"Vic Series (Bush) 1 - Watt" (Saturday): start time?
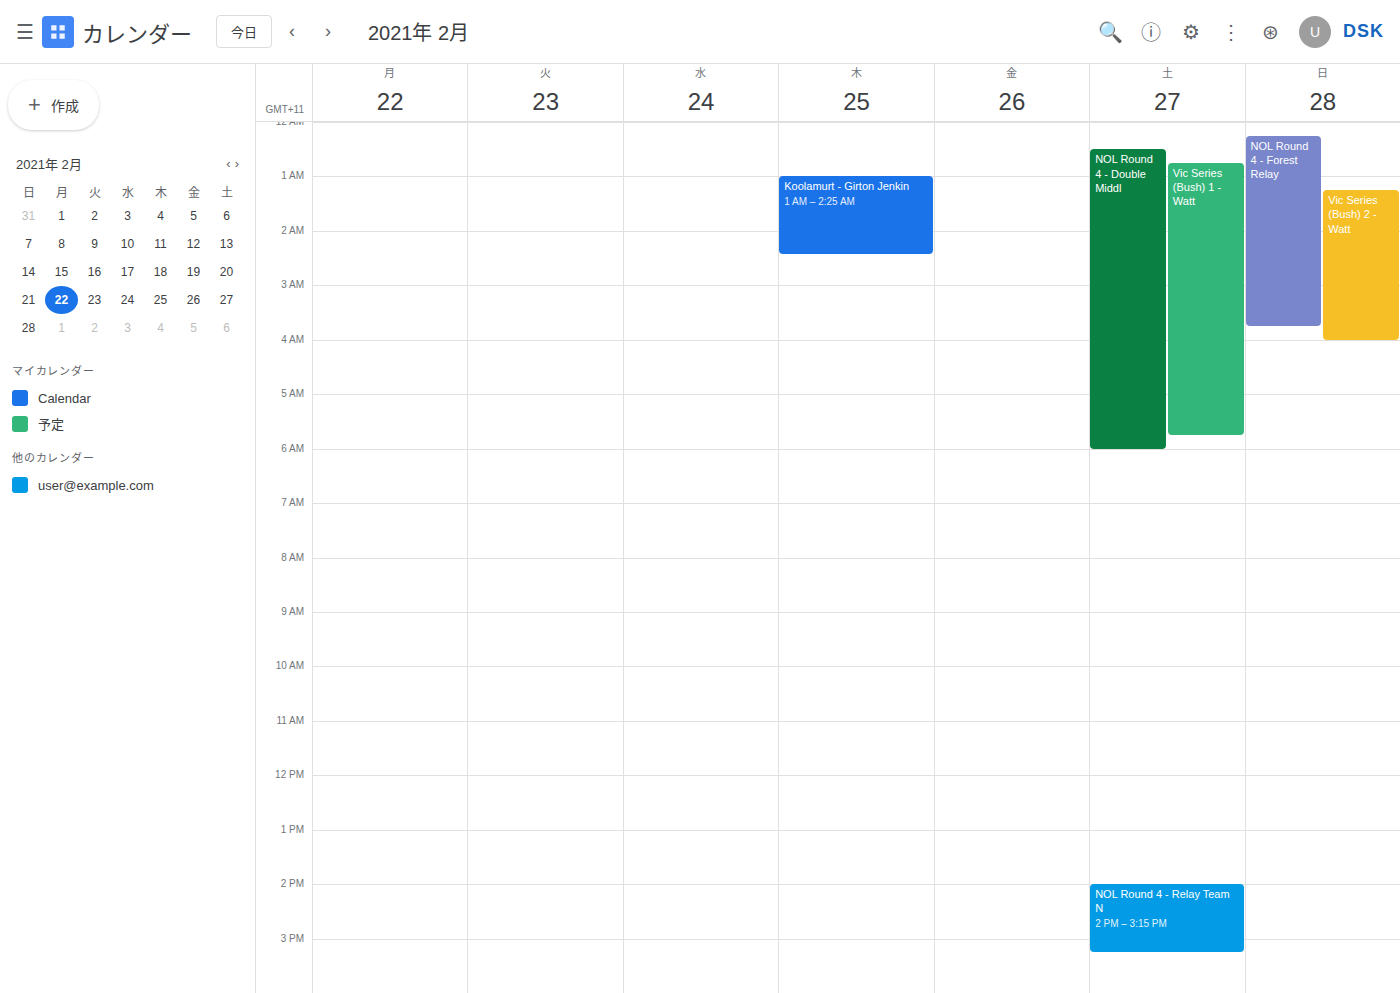
12:45 AM